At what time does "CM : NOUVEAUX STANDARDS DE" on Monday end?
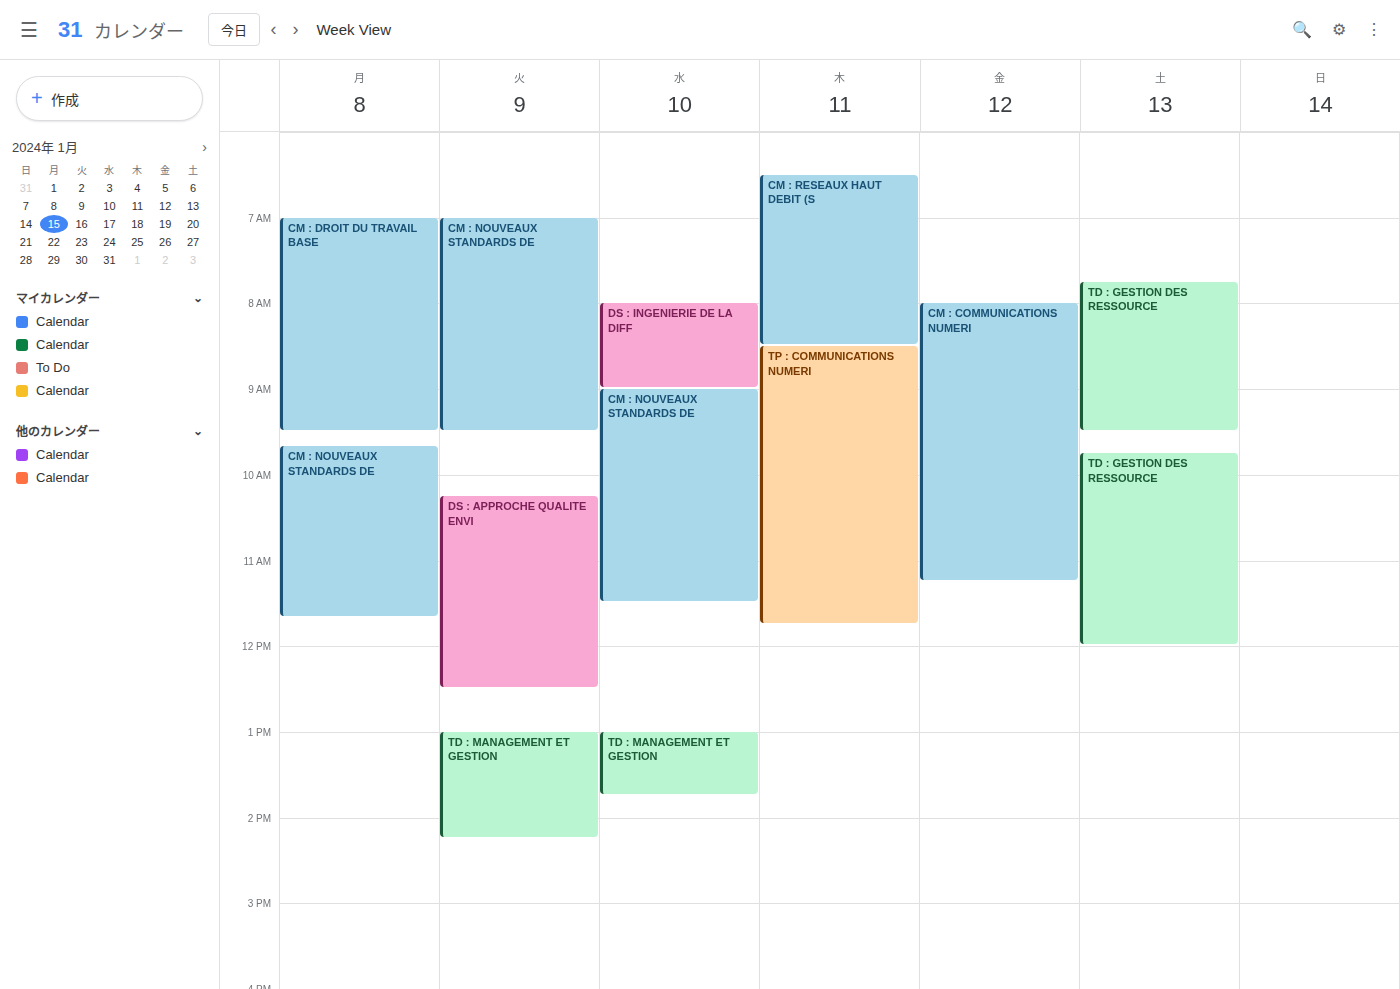
11:40 AM